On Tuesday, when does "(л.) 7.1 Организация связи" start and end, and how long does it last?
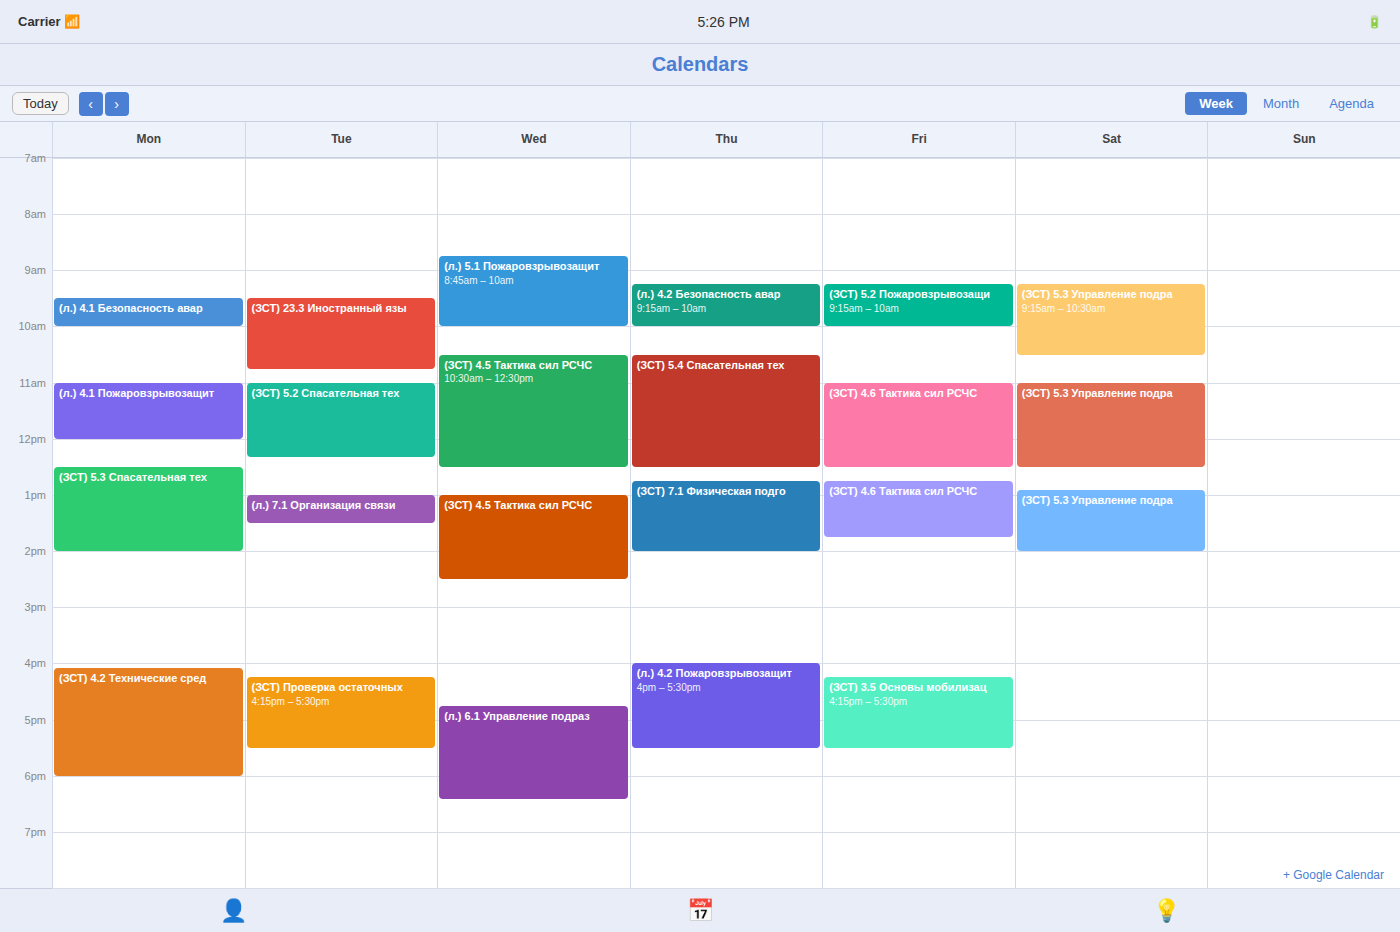
13:00 to 13:30, 30 minutes